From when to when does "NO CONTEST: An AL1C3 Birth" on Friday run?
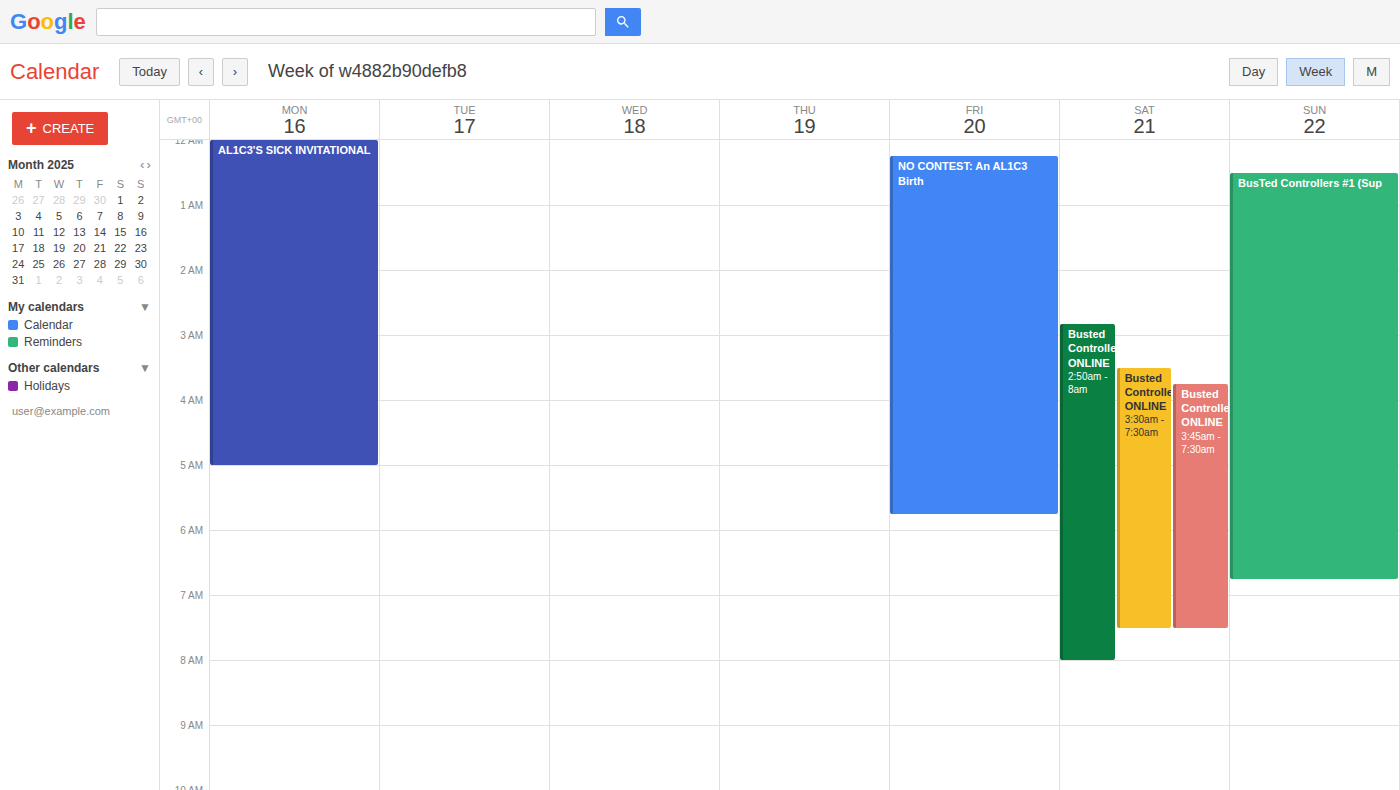
00:15 to 05:45